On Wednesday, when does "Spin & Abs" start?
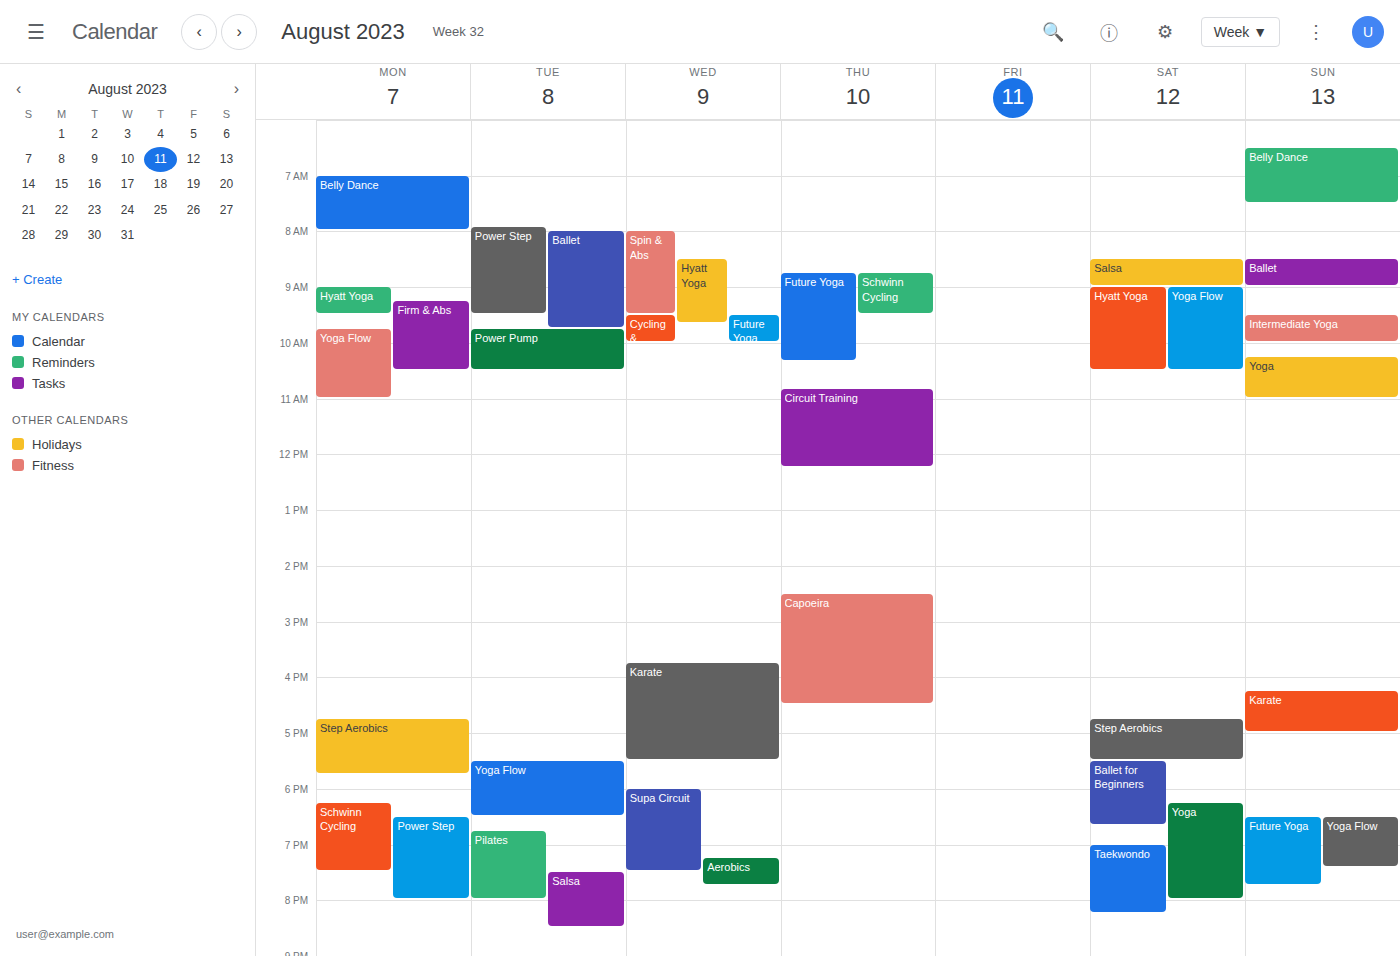
8:00 AM